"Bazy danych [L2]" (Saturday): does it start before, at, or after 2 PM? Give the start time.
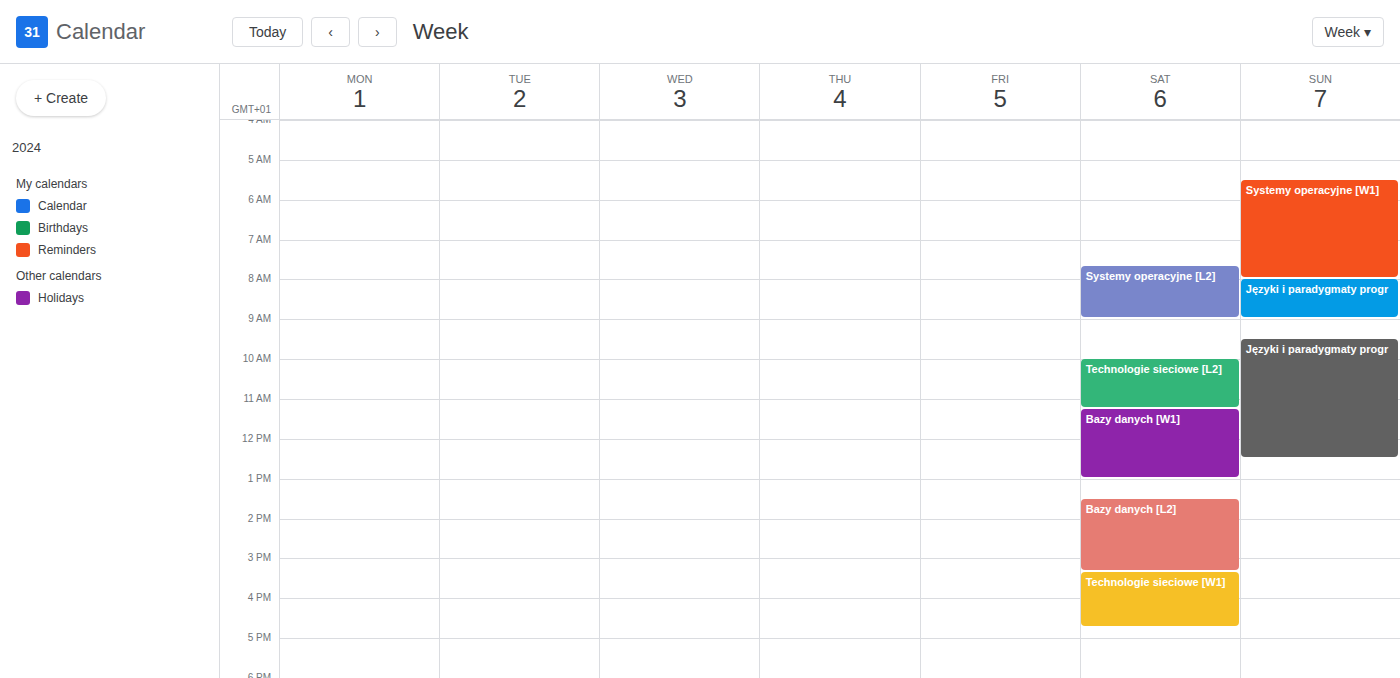
1:30 PM -- before 2 PM, 30 minutes above the 2 PM line.